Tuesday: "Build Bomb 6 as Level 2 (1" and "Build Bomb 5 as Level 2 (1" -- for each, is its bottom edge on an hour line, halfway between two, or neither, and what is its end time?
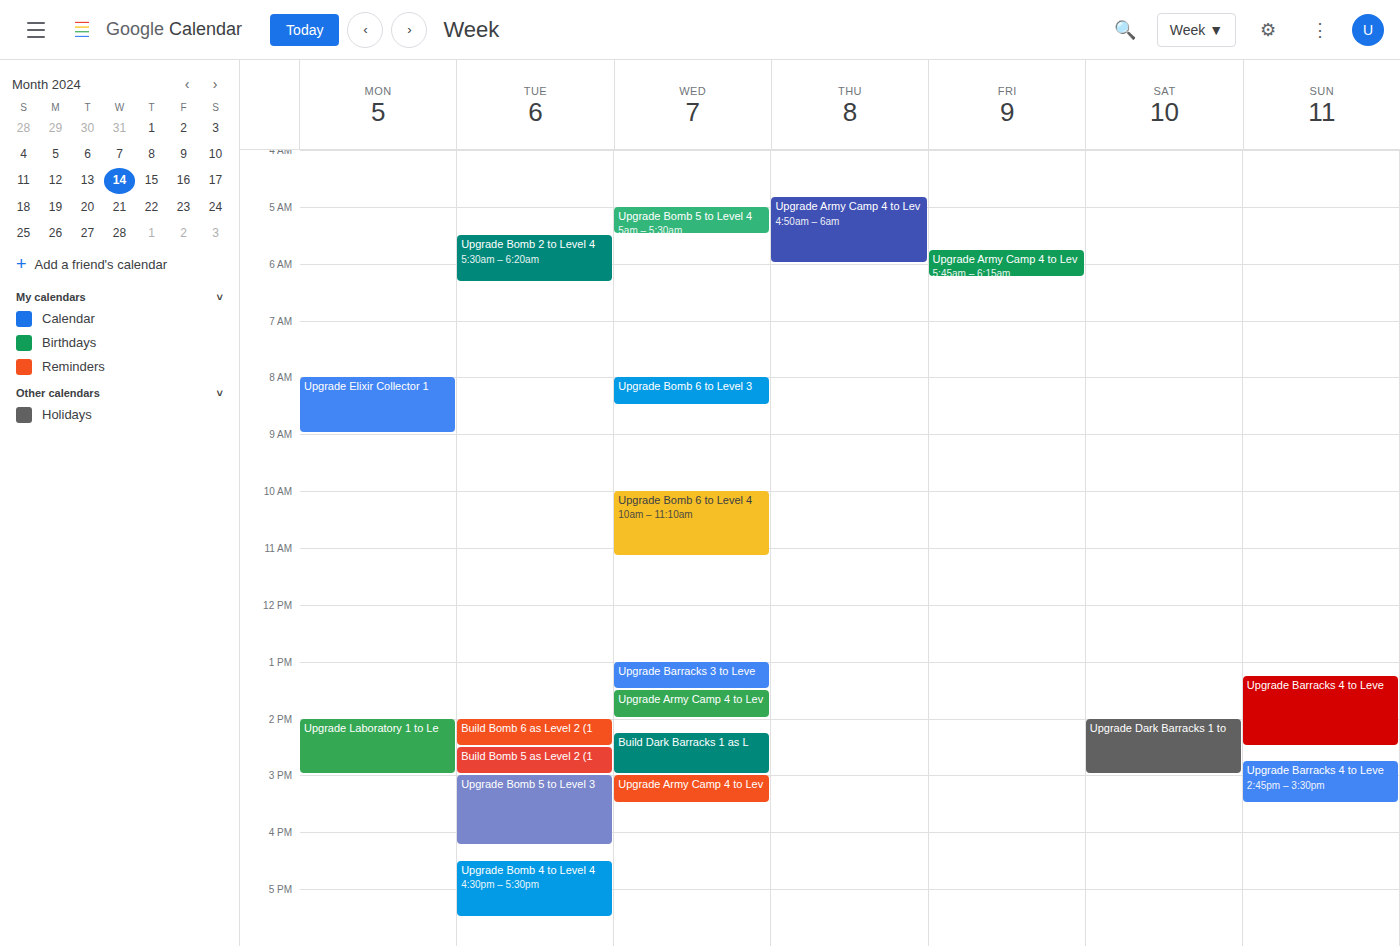
"Build Bomb 6 as Level 2 (1": 2:30 PM, halfway between the 2 PM and 3 PM lines. "Build Bomb 5 as Level 2 (1": 3:00 PM, exactly on the 3 PM line.